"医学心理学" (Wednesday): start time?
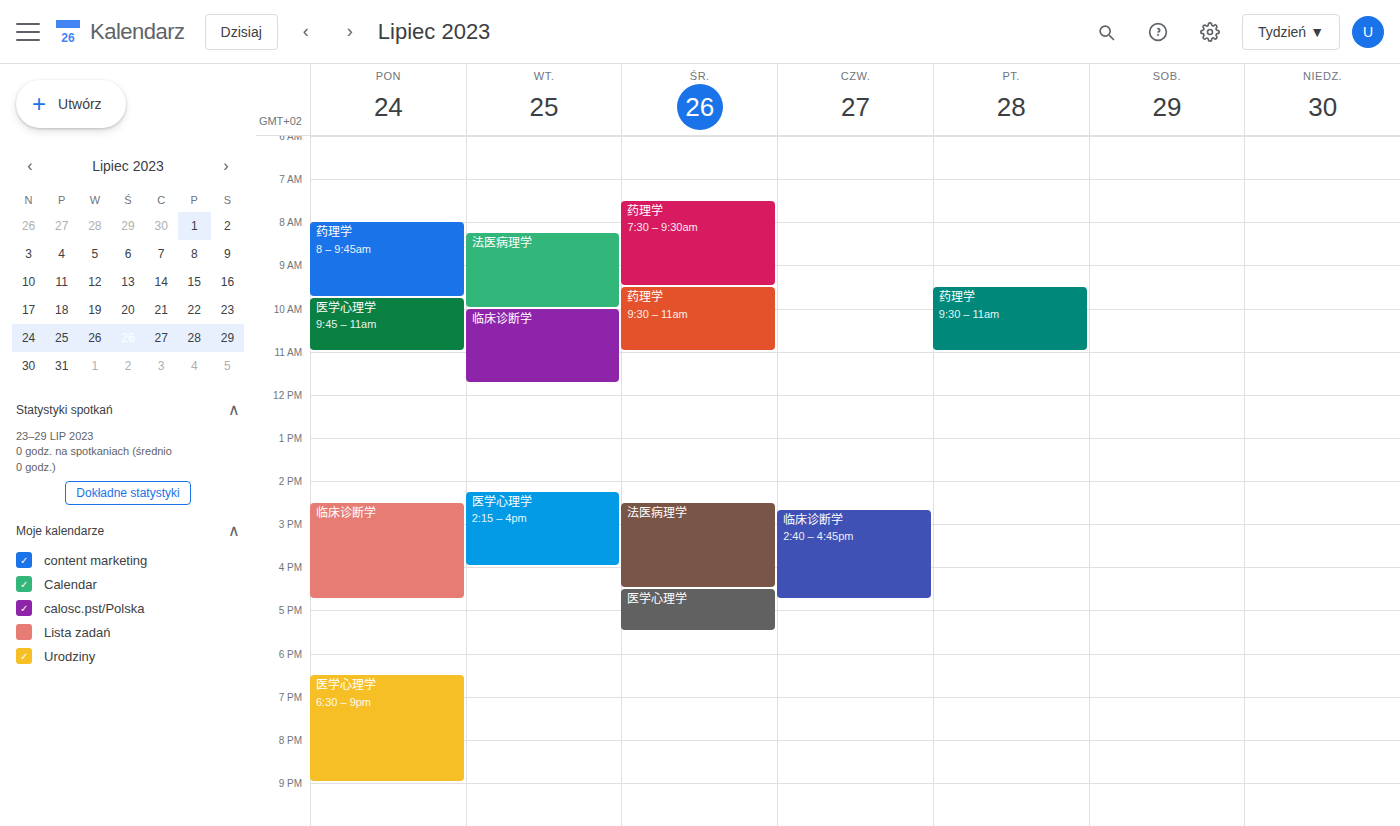
4:30 PM